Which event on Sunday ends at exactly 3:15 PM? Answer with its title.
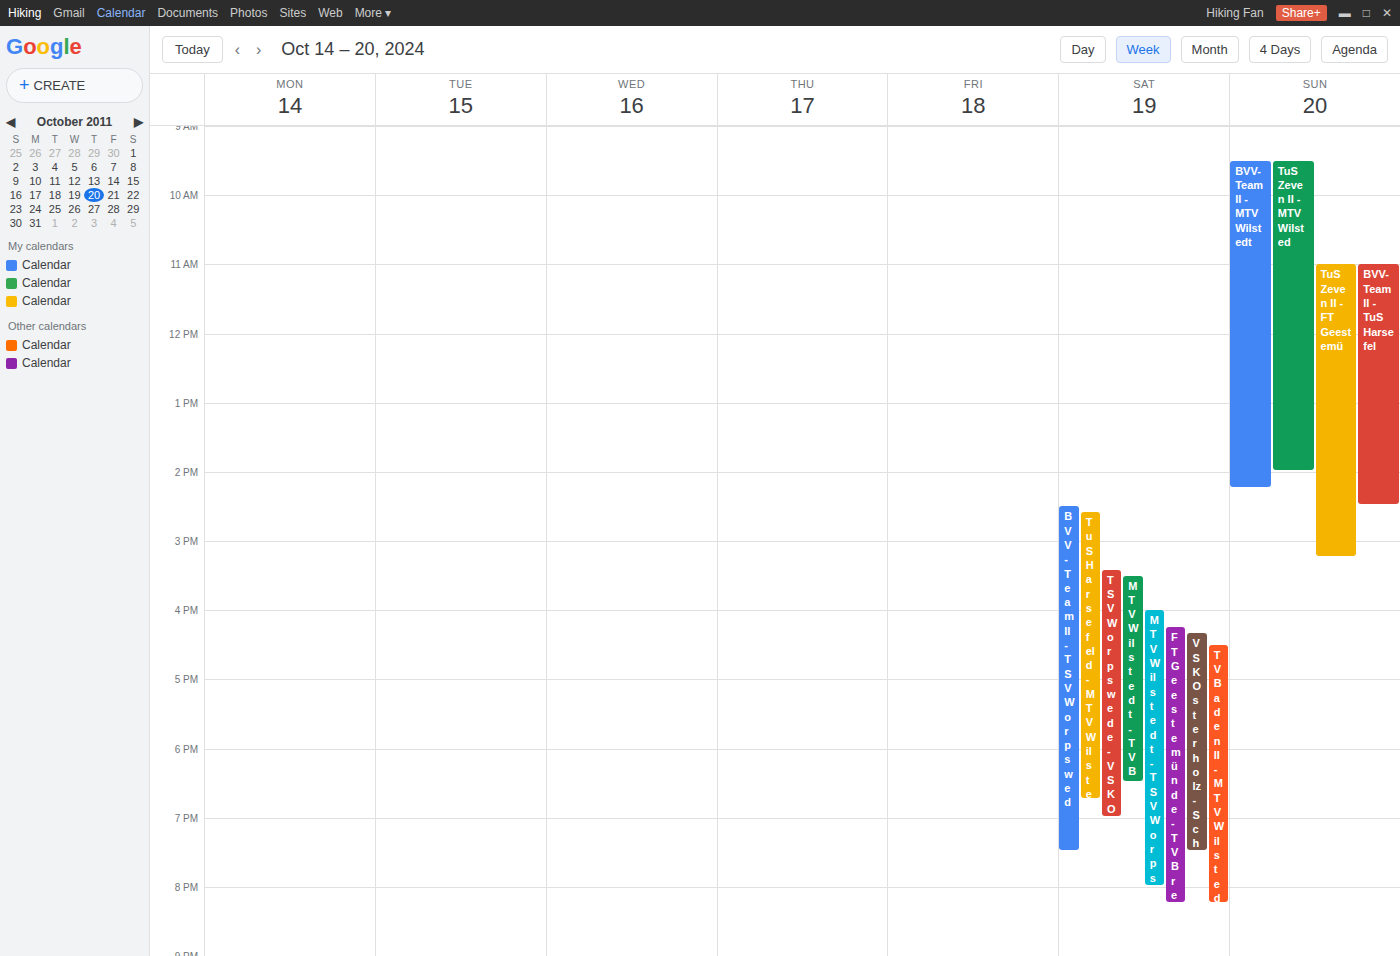
"TuS Zeven II - FT Geestemü"